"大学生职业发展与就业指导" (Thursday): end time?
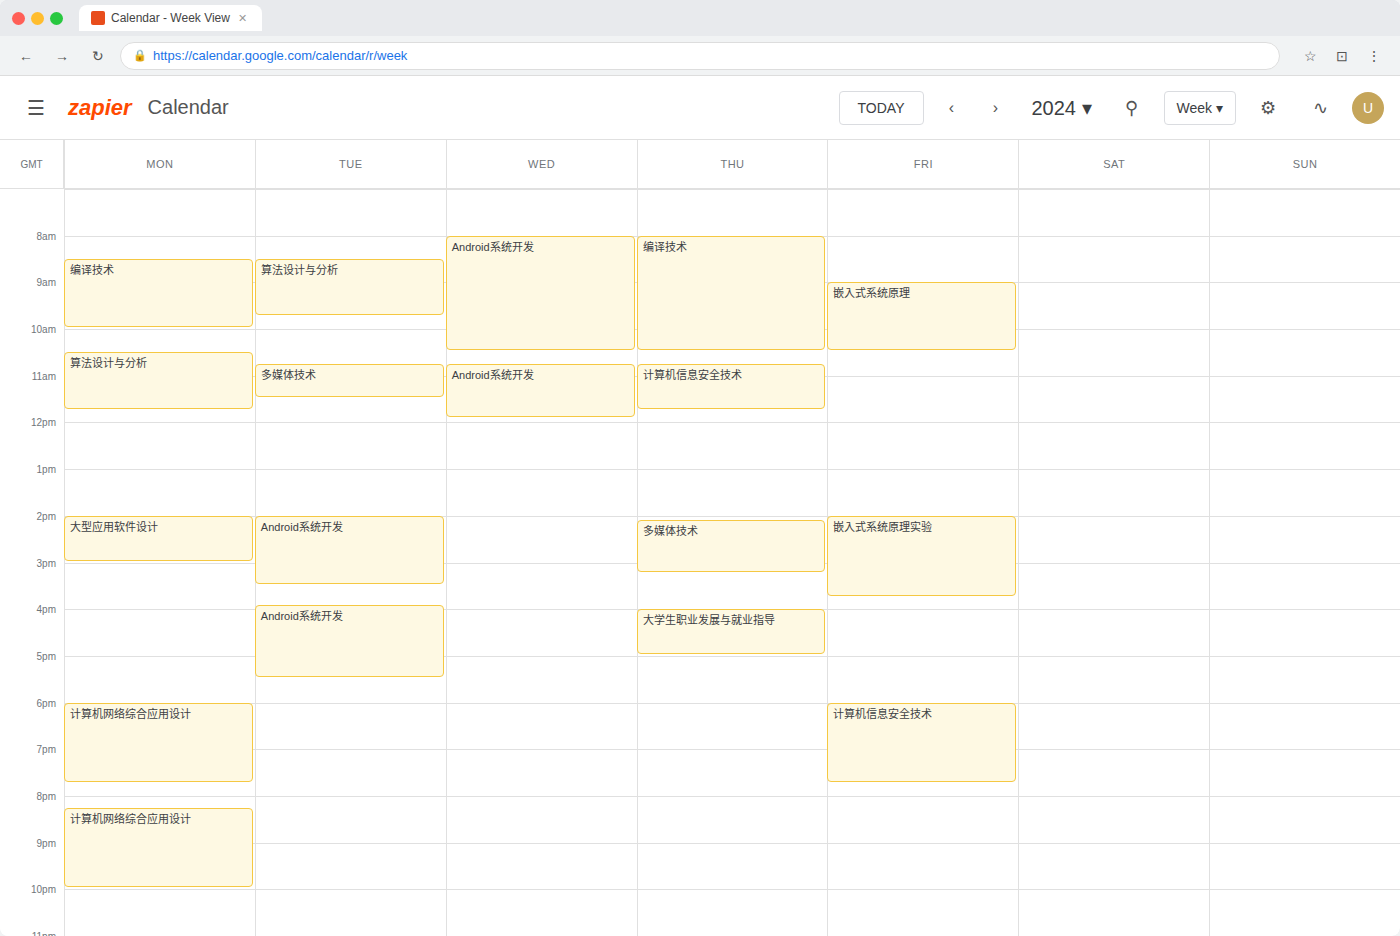
5:00 PM